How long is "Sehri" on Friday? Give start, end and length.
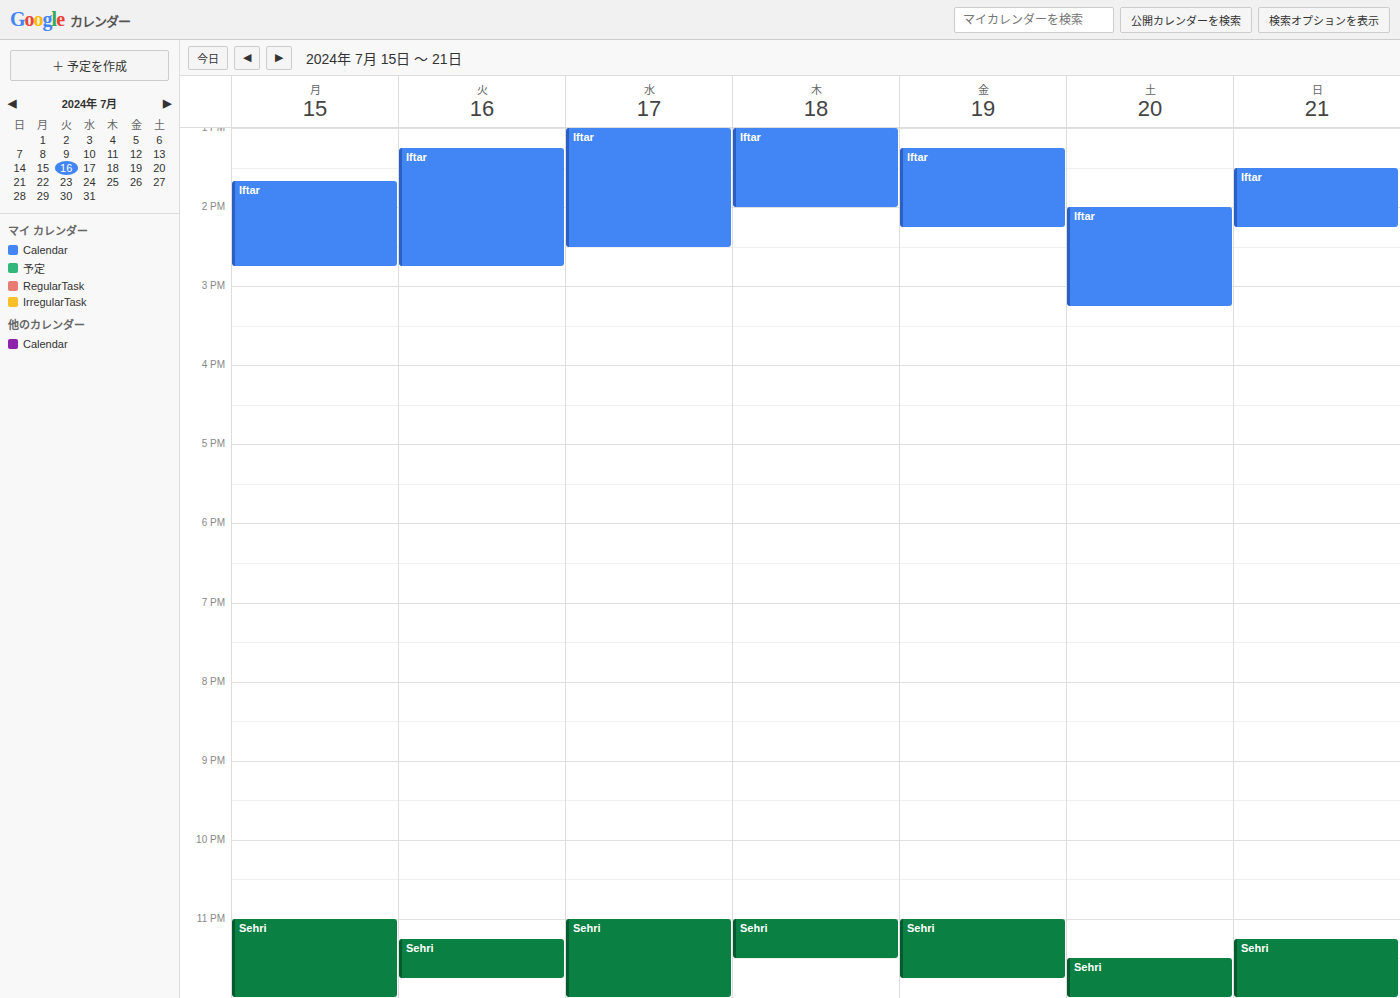
11:00 PM to 11:45 PM, 45 minutes